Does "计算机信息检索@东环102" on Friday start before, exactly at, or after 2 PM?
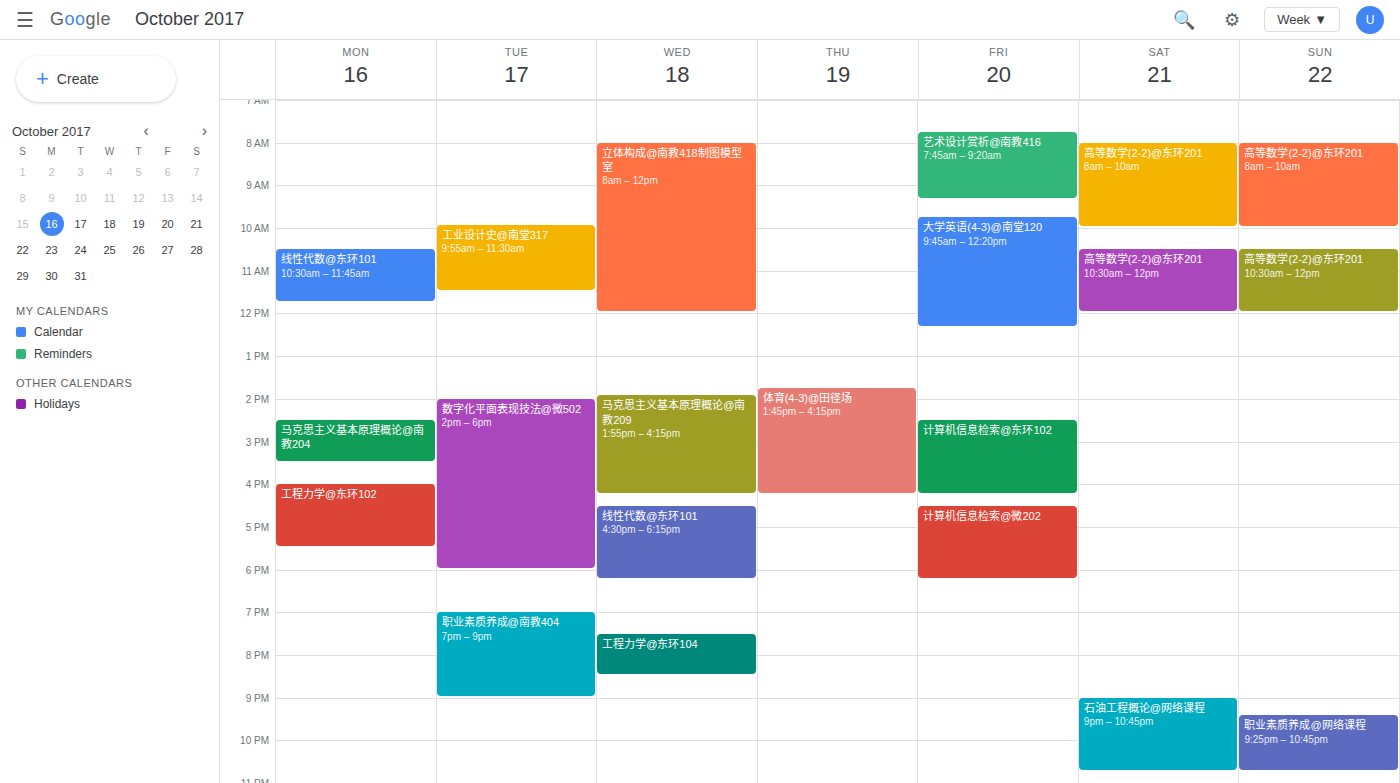
2:30 PM -- after 2 PM, 30 minutes below the 2 PM line.